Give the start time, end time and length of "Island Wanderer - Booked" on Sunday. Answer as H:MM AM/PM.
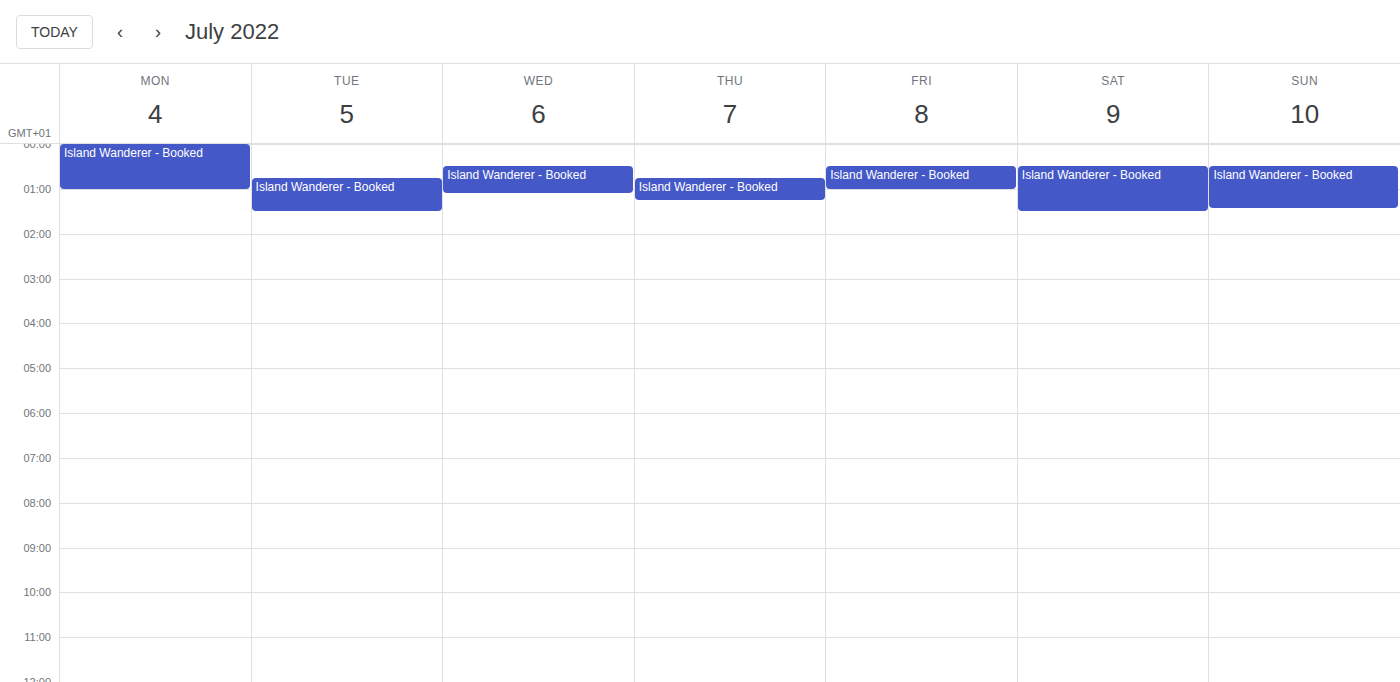
12:30 AM to 1:25 AM, 55 minutes